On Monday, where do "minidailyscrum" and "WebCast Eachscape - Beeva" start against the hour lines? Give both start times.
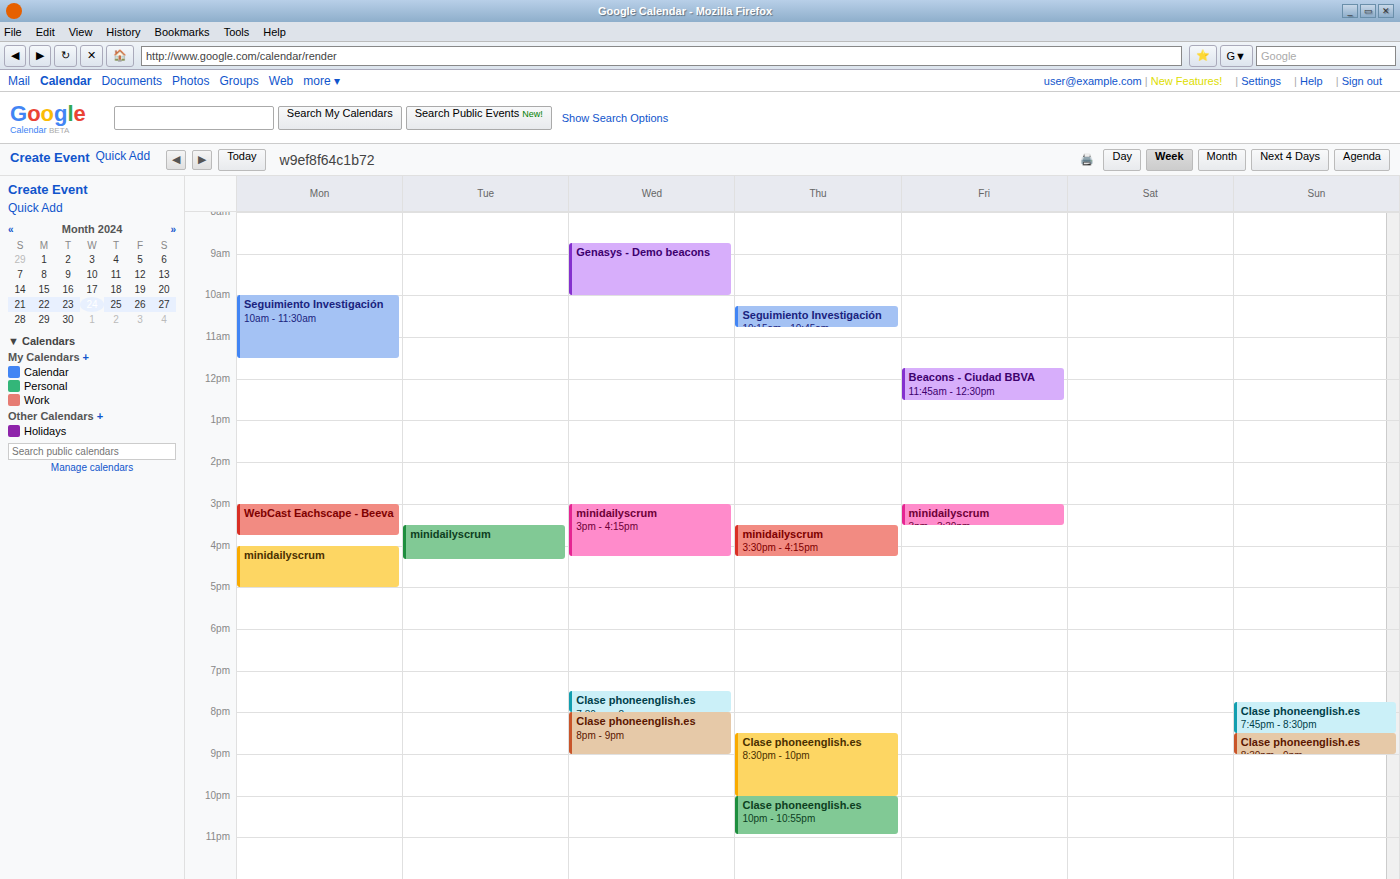
"minidailyscrum": 4:00 PM, exactly on the 4 PM line. "WebCast Eachscape - Beeva": 3:00 PM, exactly on the 3 PM line.